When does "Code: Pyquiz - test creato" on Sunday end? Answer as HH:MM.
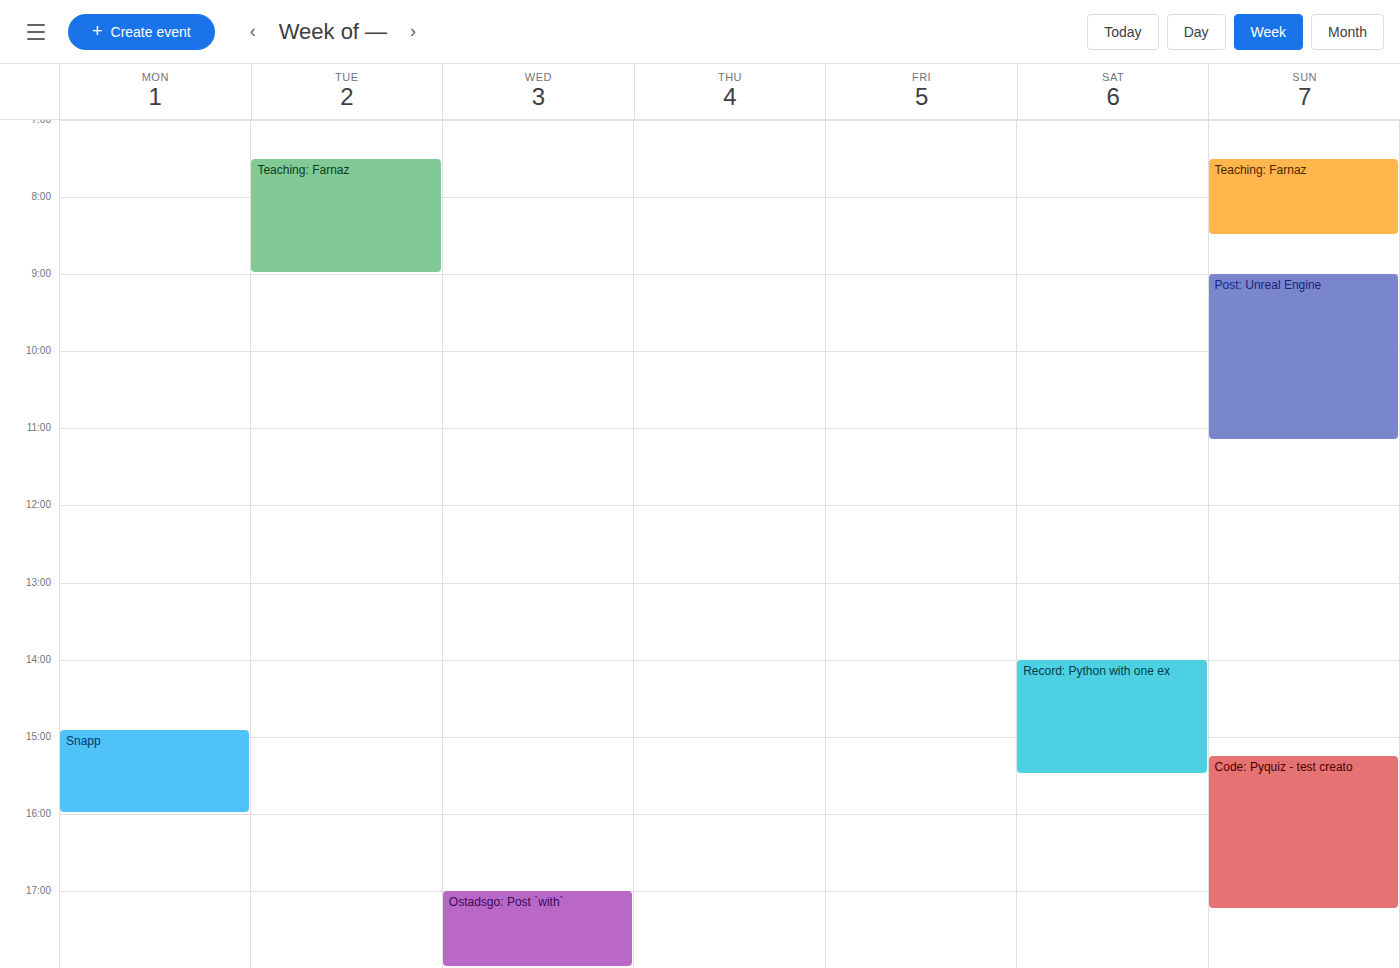
17:15